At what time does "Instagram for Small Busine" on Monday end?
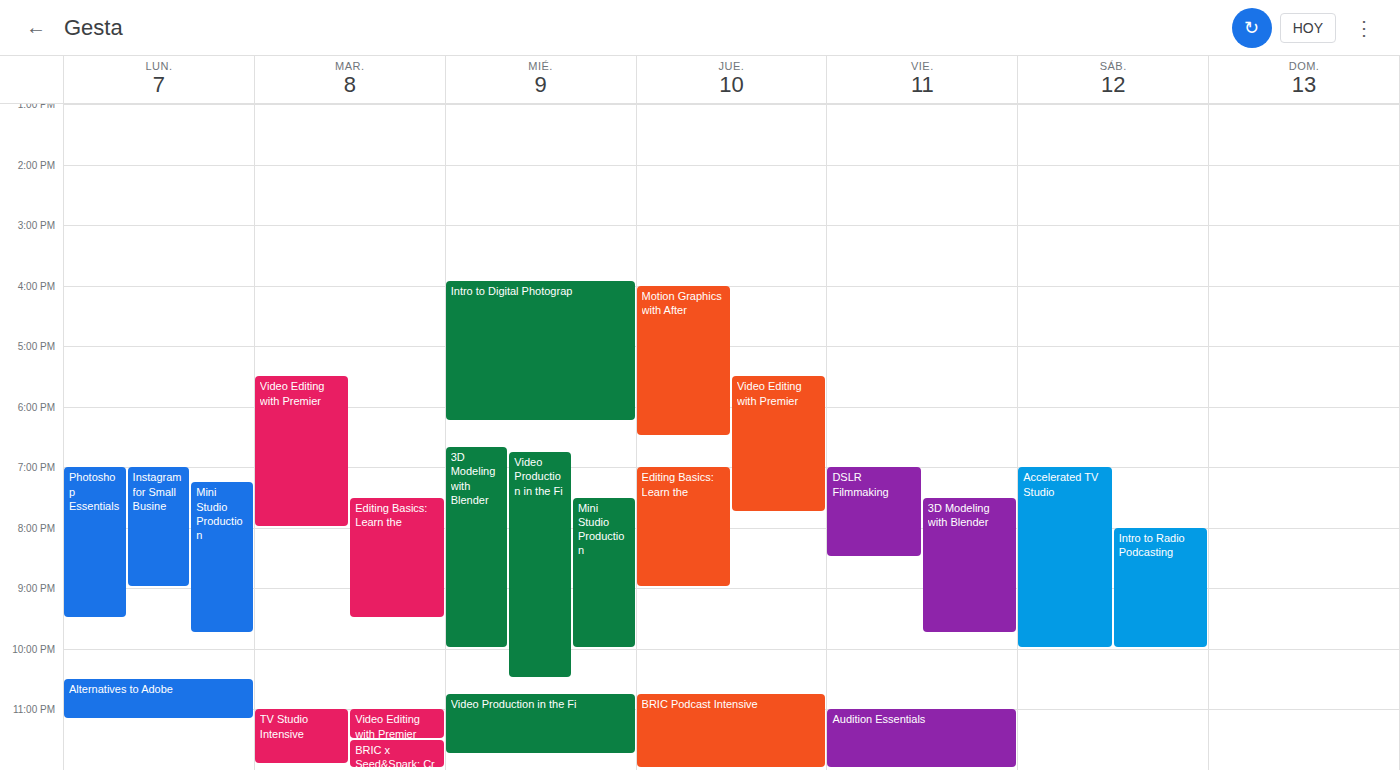
9:00 PM